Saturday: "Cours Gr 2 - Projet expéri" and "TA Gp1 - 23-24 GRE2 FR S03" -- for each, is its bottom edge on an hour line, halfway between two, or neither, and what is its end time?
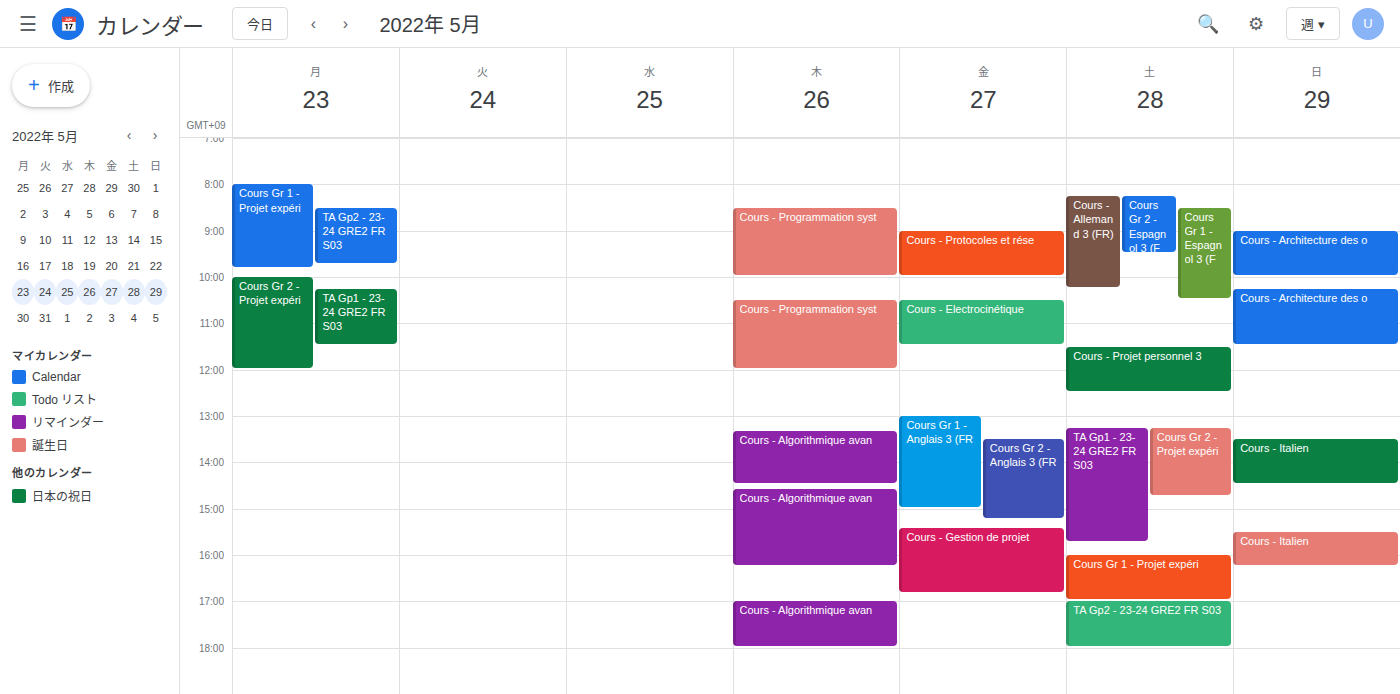
"Cours Gr 2 - Projet expéri": 2:45 PM, neither: three quarters of the way from the 2 PM line to the 3 PM line. "TA Gp1 - 23-24 GRE2 FR S03": 3:45 PM, neither: three quarters of the way from the 3 PM line to the 4 PM line.